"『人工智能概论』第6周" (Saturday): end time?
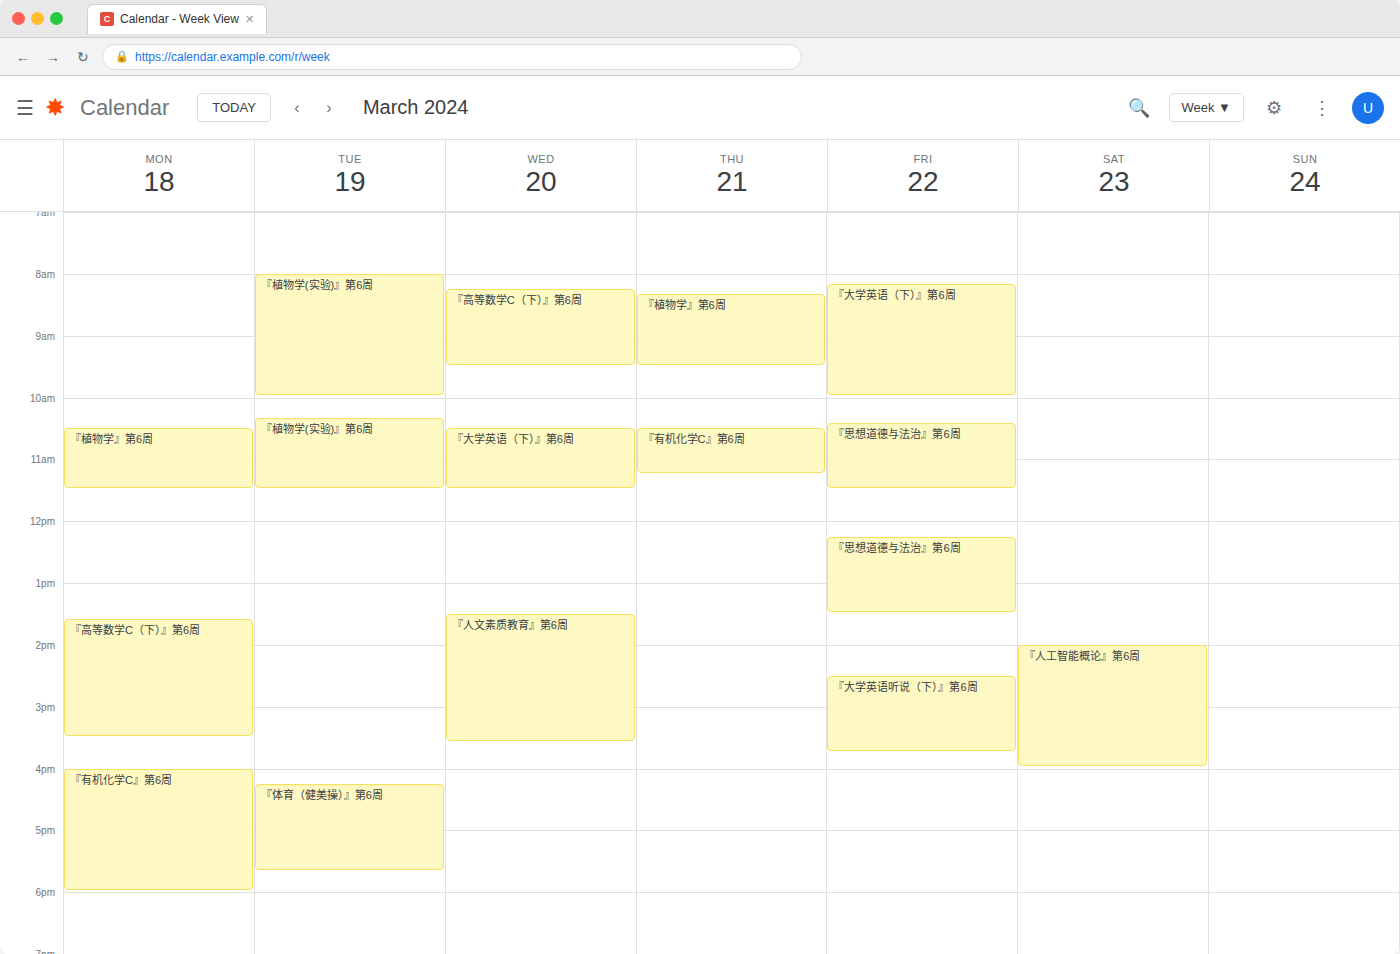
4:00 PM